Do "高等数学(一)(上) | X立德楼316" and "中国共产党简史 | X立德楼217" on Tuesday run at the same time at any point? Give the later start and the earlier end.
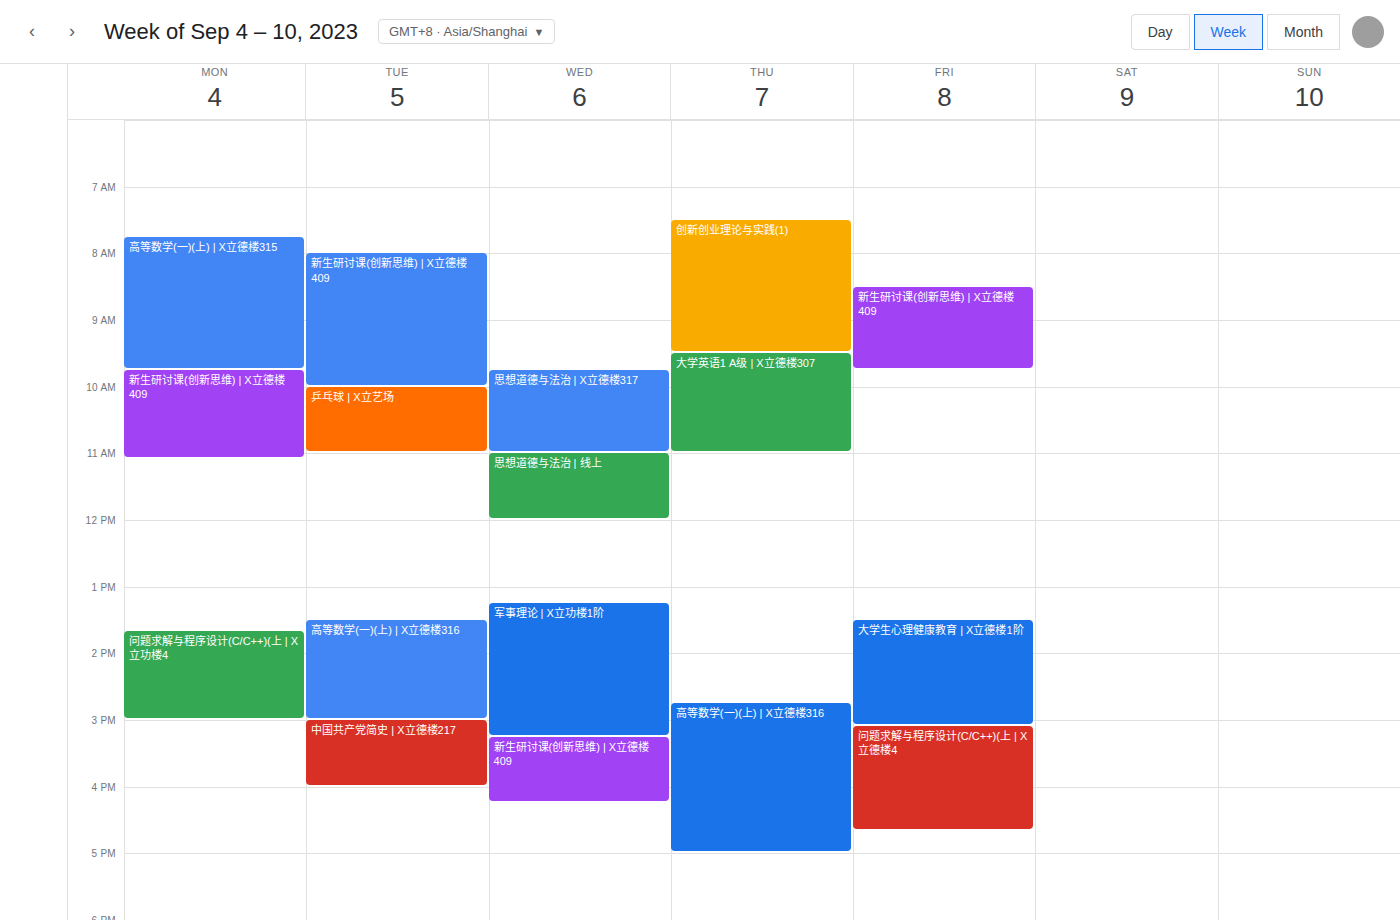
"高等数学(一)(上) | X立德楼316" ends at 3:00 PM, exactly when "中国共产党简史 | X立德楼217" starts -- they touch but do not overlap.